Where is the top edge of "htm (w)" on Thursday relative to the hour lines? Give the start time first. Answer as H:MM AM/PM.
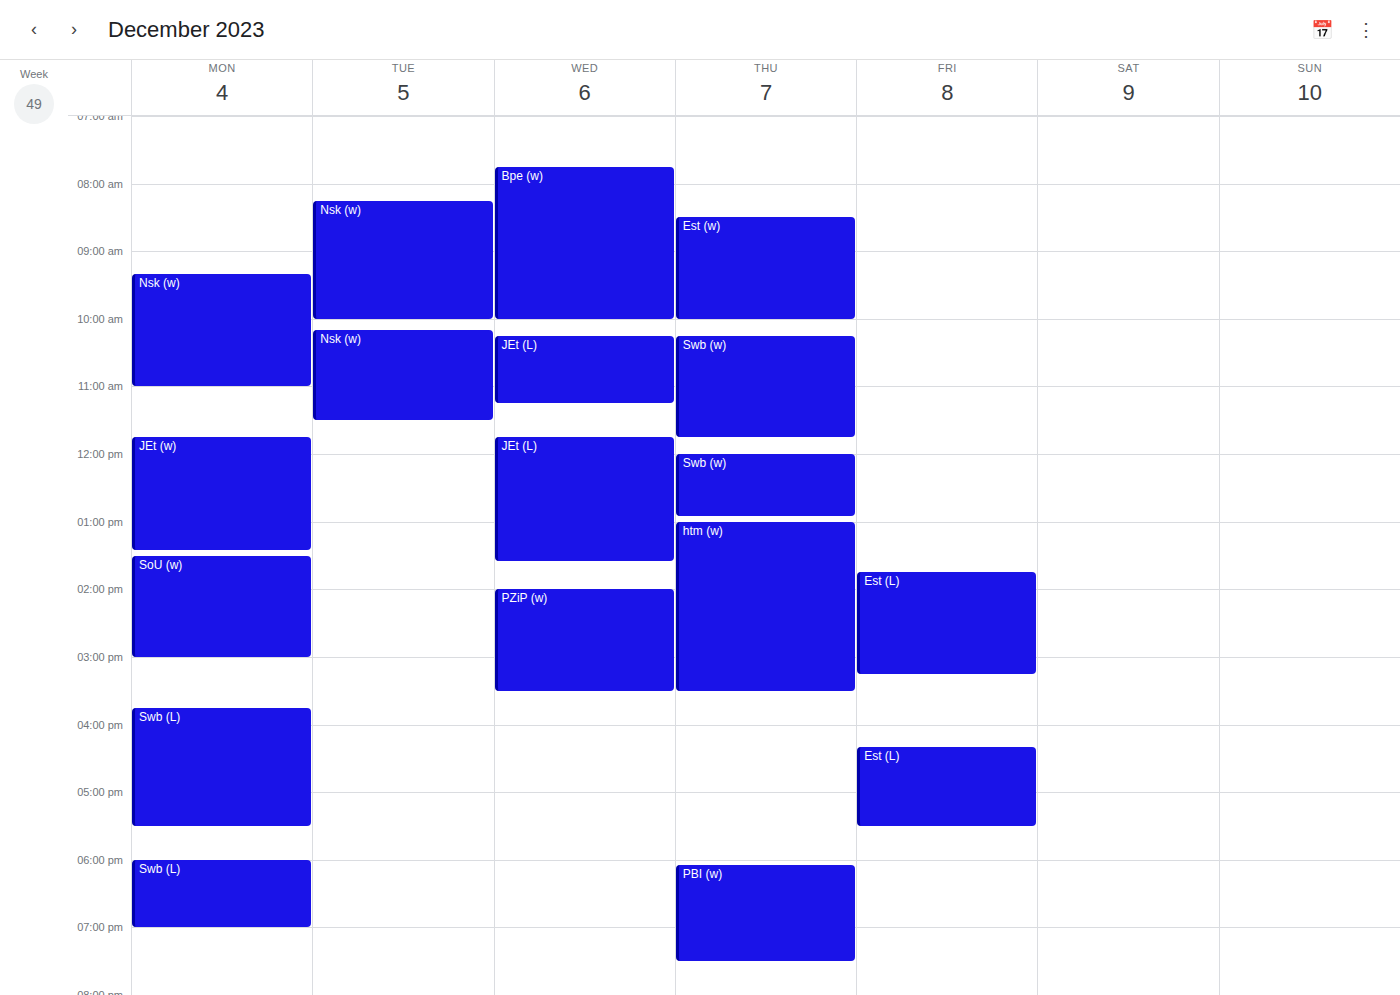
1:00 PM -- exactly on the 1 PM line.